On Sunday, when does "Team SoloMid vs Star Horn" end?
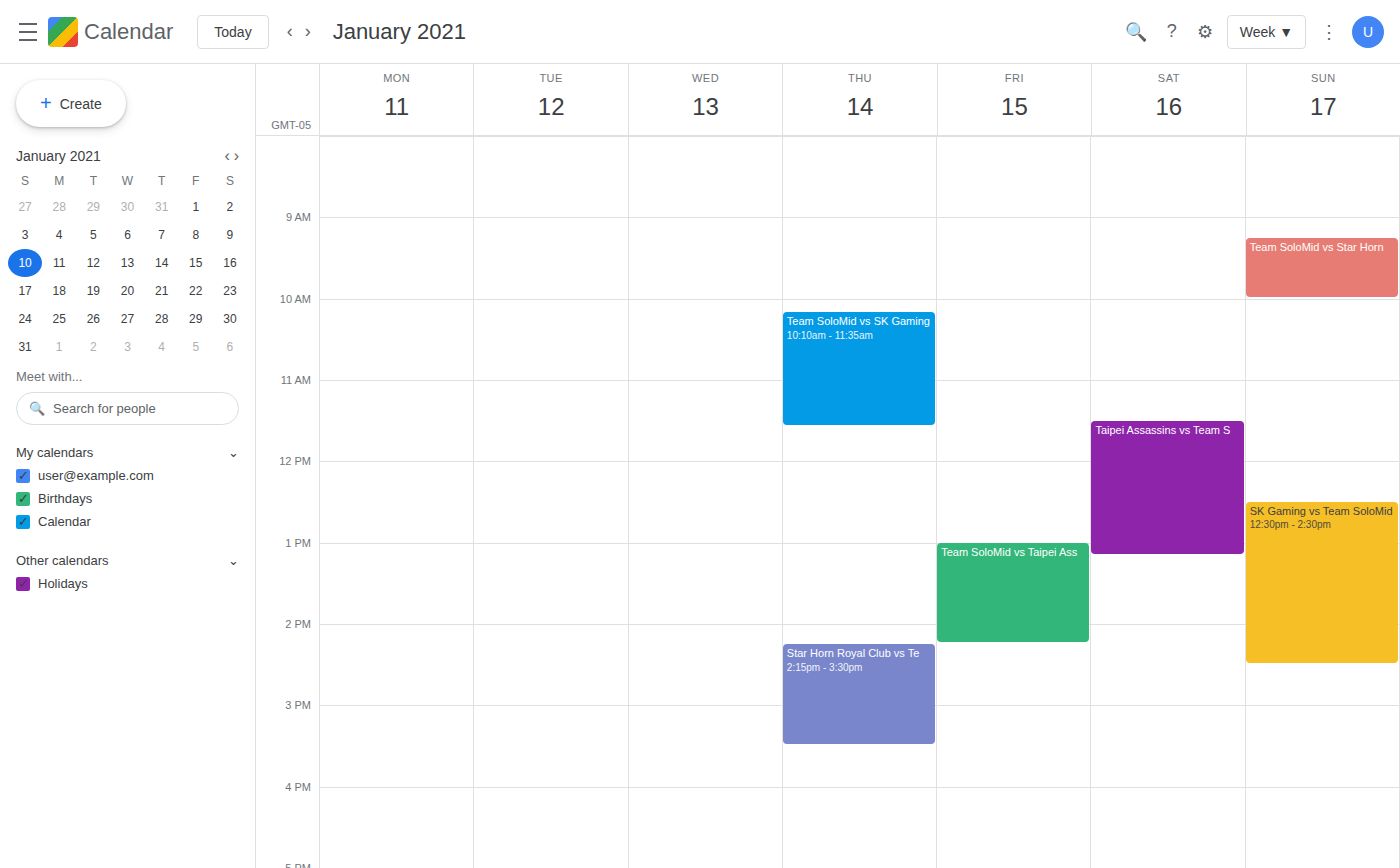
10:00 AM